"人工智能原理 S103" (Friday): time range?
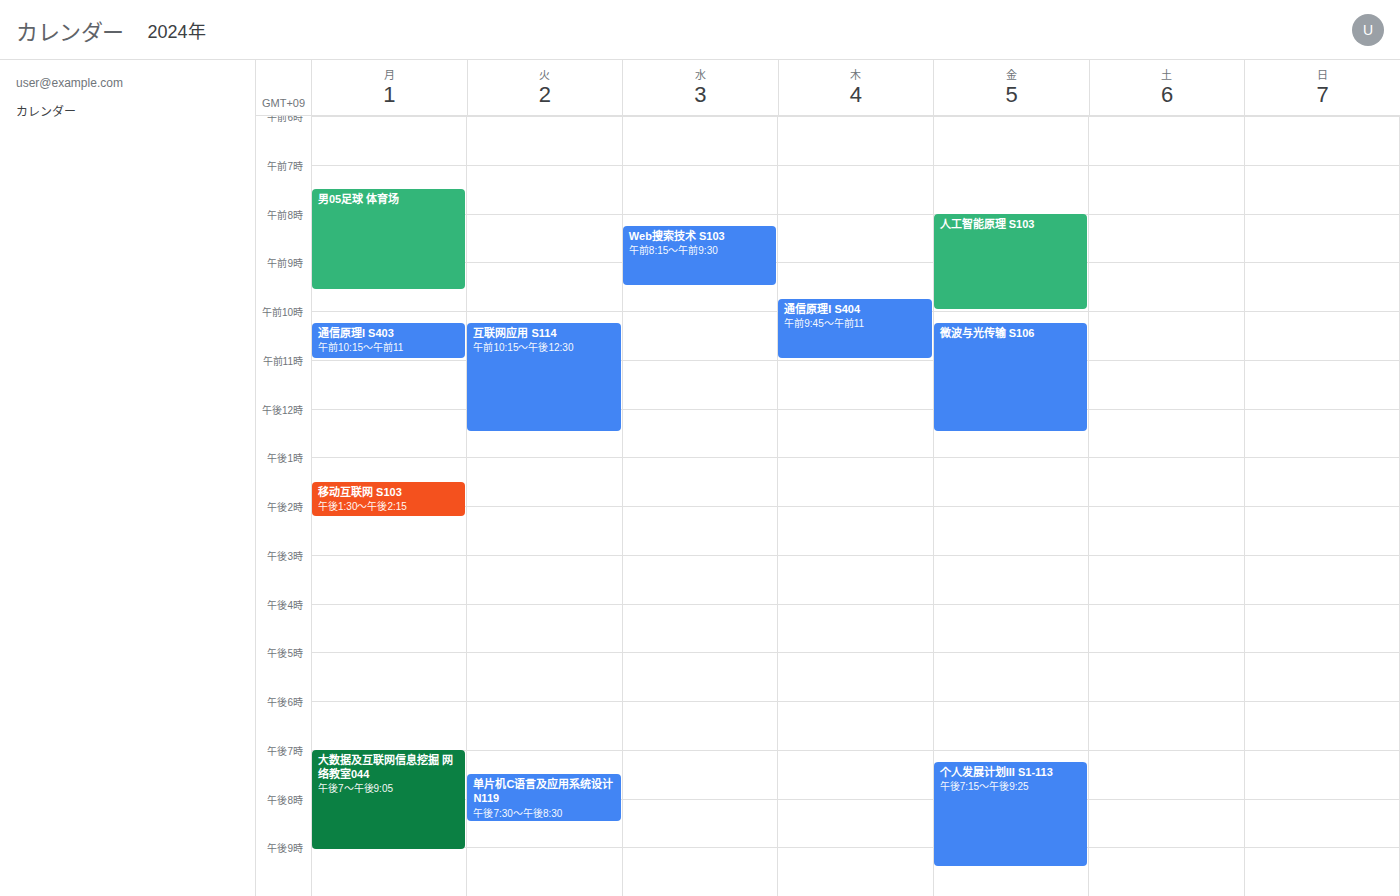
8:00 AM to 10:00 AM